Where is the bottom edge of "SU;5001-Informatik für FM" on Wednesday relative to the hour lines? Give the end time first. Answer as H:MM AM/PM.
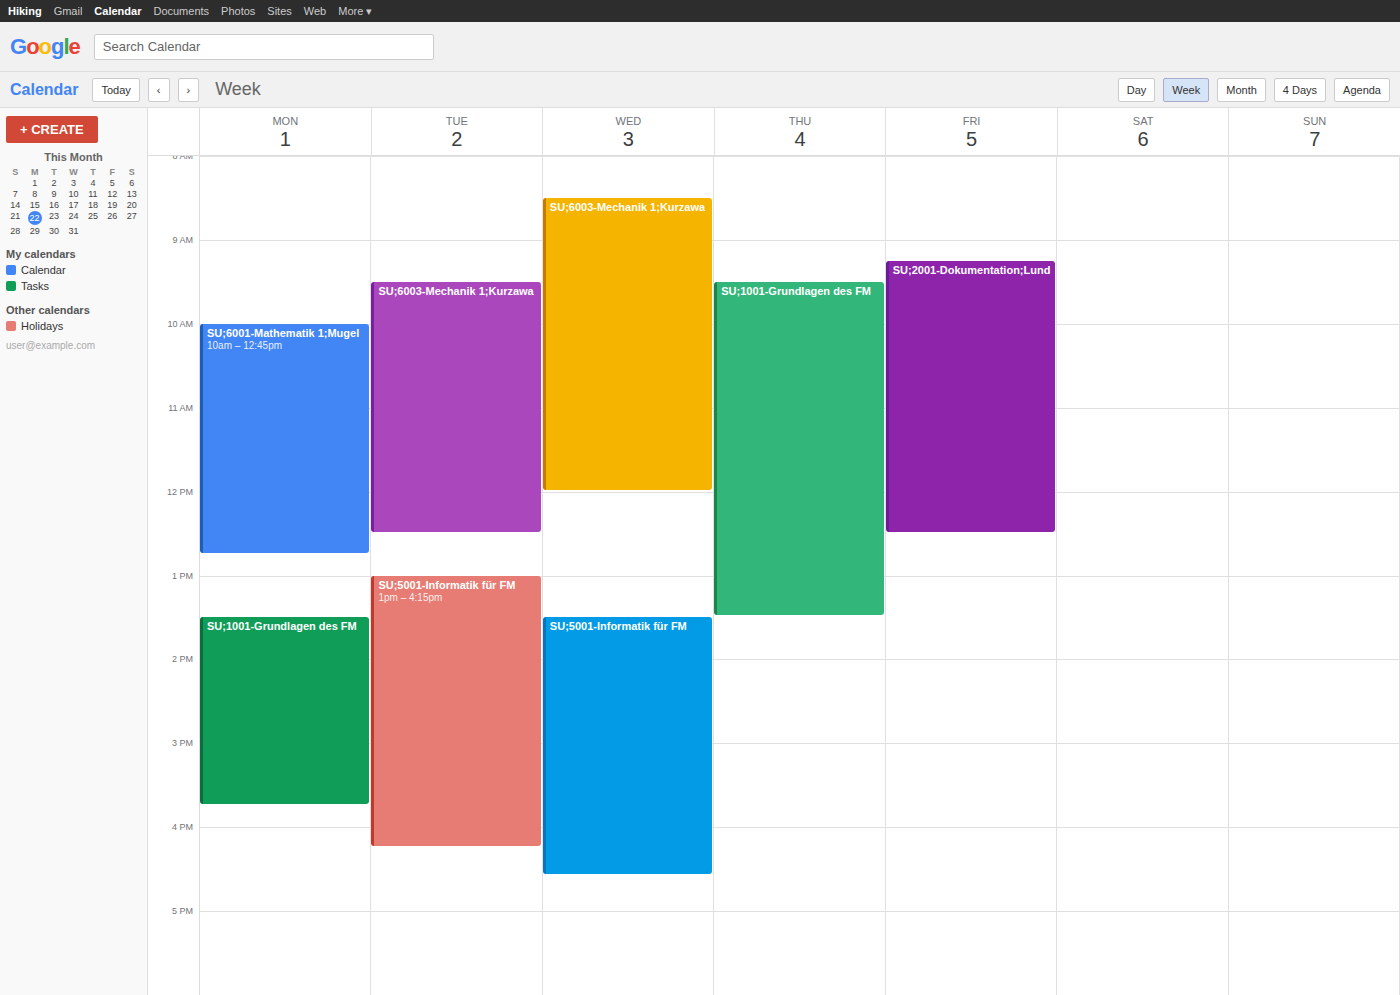
4:35 PM -- neither: 35 minutes below the 4 PM line and 25 minutes above the 5 PM line.